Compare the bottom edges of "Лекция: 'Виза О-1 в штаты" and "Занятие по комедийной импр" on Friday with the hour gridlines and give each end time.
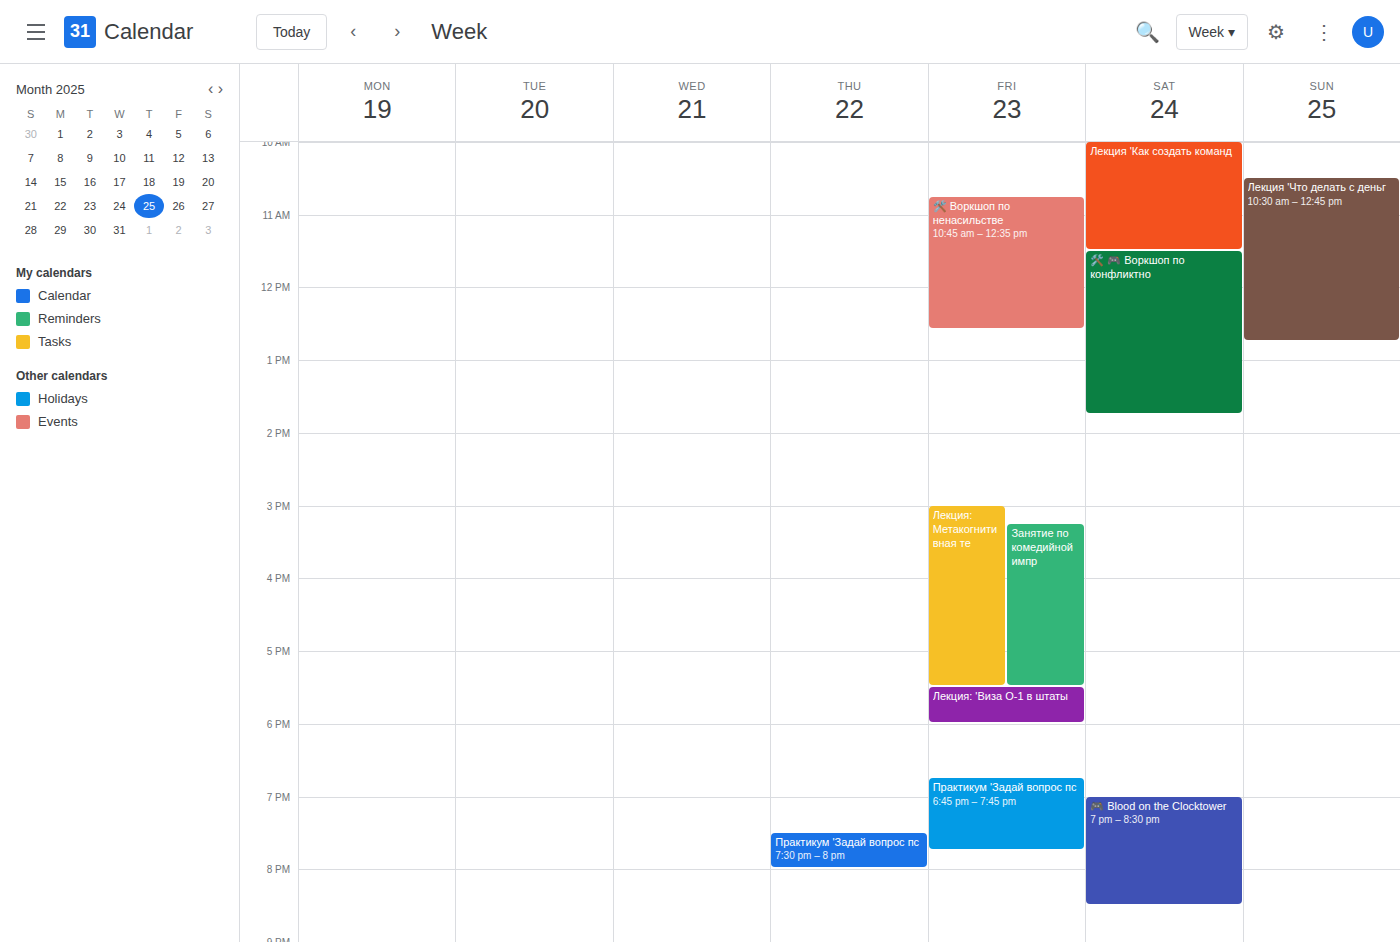
"Лекция: 'Виза О-1 в штаты": 6:00 PM, exactly on the 6 PM line. "Занятие по комедийной импр": 5:30 PM, halfway between the 5 PM and 6 PM lines.